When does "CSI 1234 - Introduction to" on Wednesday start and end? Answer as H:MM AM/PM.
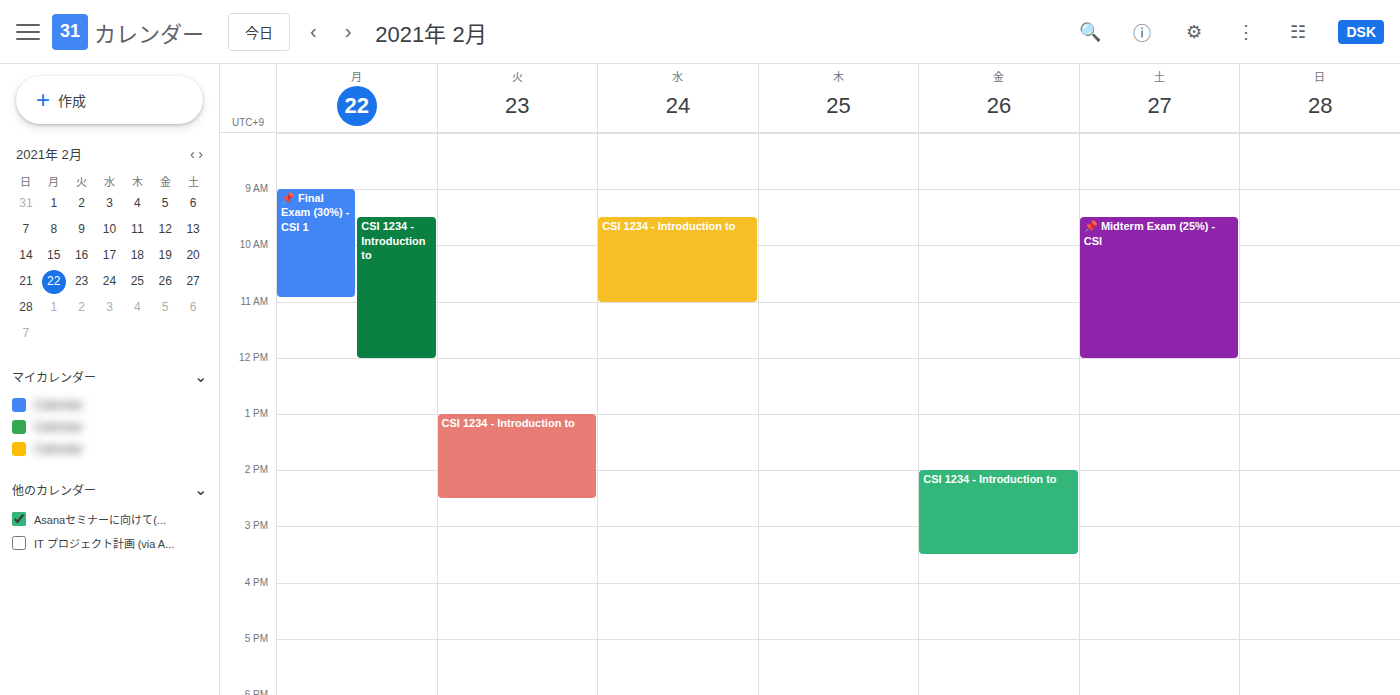
9:30 AM to 11:00 AM